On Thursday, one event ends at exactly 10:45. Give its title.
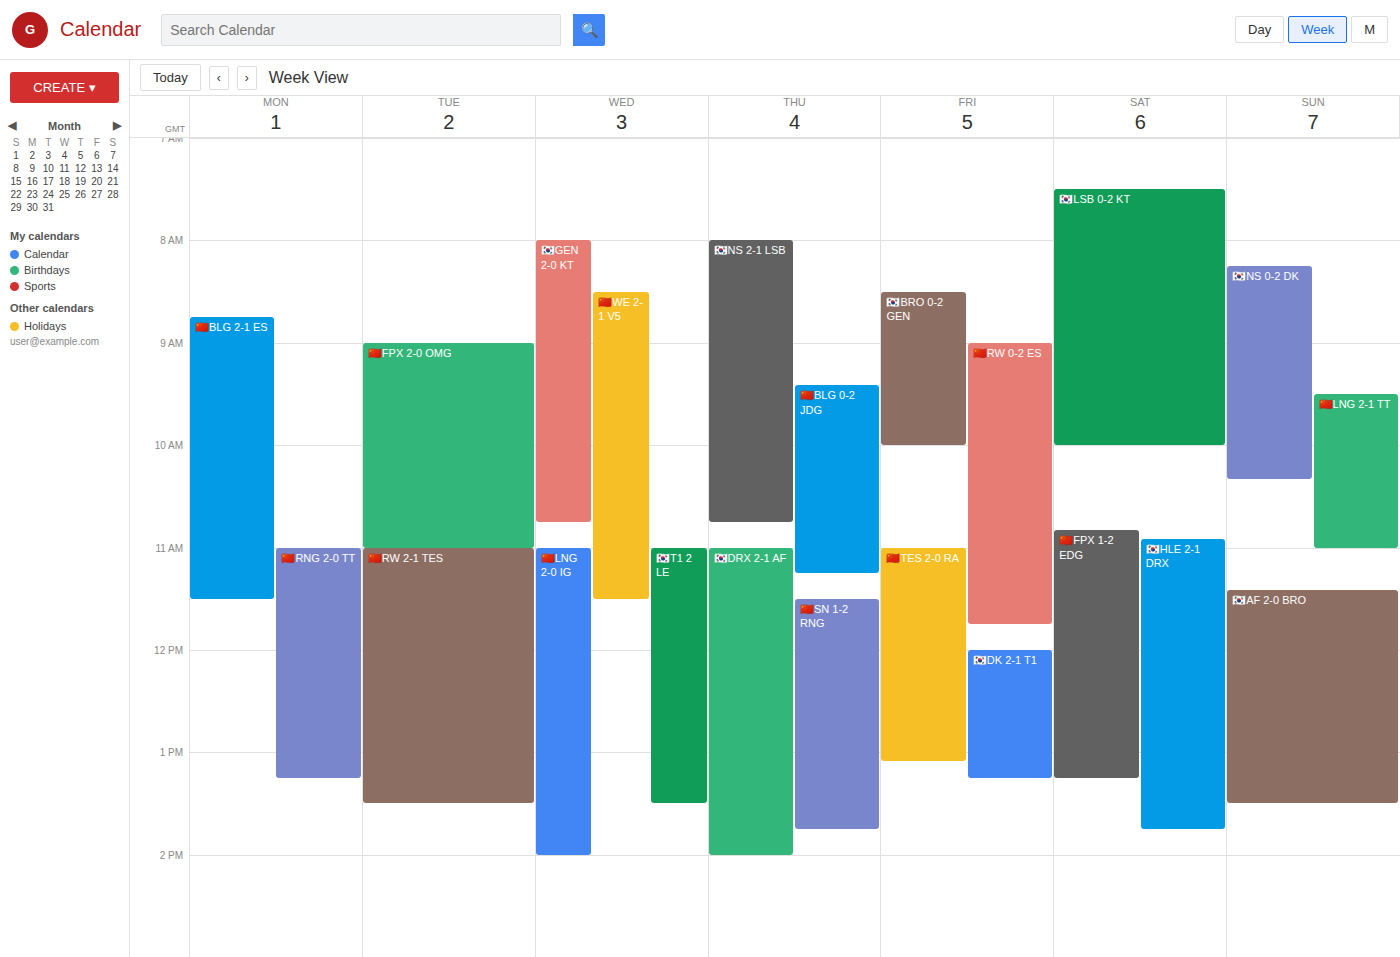
"🇰🇷NS 2-1 LSB"